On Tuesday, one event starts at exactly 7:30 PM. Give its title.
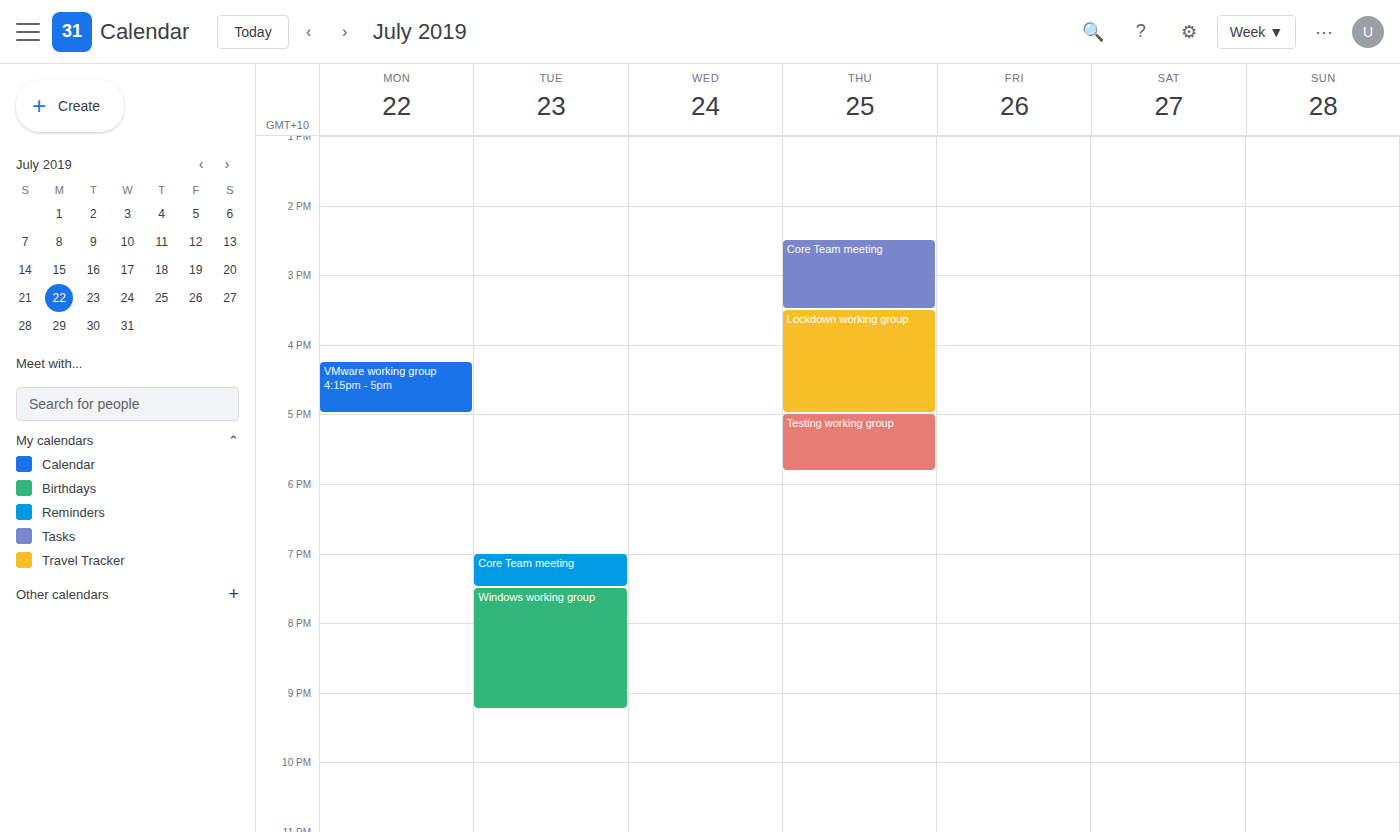
"Windows working group"